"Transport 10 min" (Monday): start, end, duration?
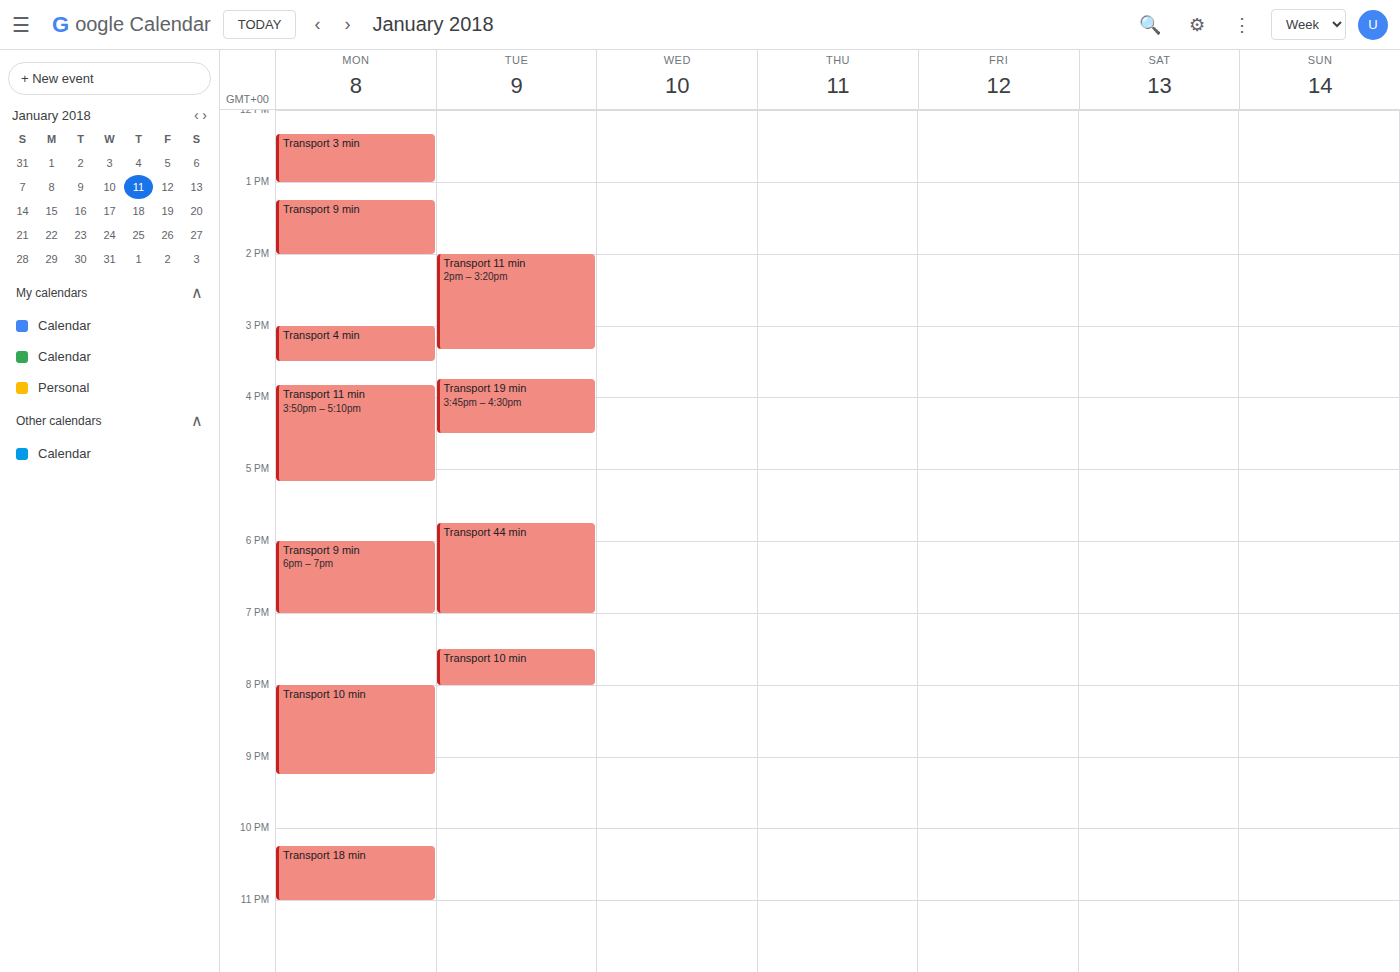
8:00 PM to 9:15 PM, 1 hour 15 minutes